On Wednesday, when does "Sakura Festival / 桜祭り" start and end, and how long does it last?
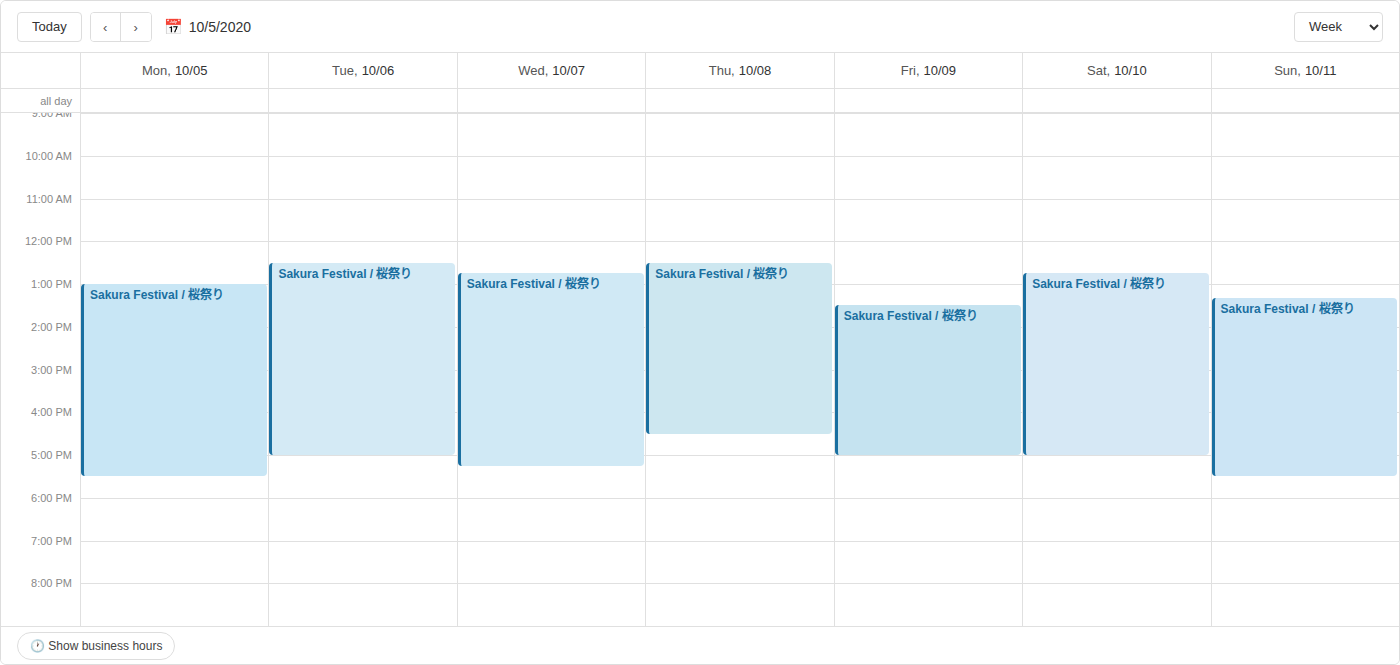
12:45 PM to 5:15 PM, 4 hours 30 minutes